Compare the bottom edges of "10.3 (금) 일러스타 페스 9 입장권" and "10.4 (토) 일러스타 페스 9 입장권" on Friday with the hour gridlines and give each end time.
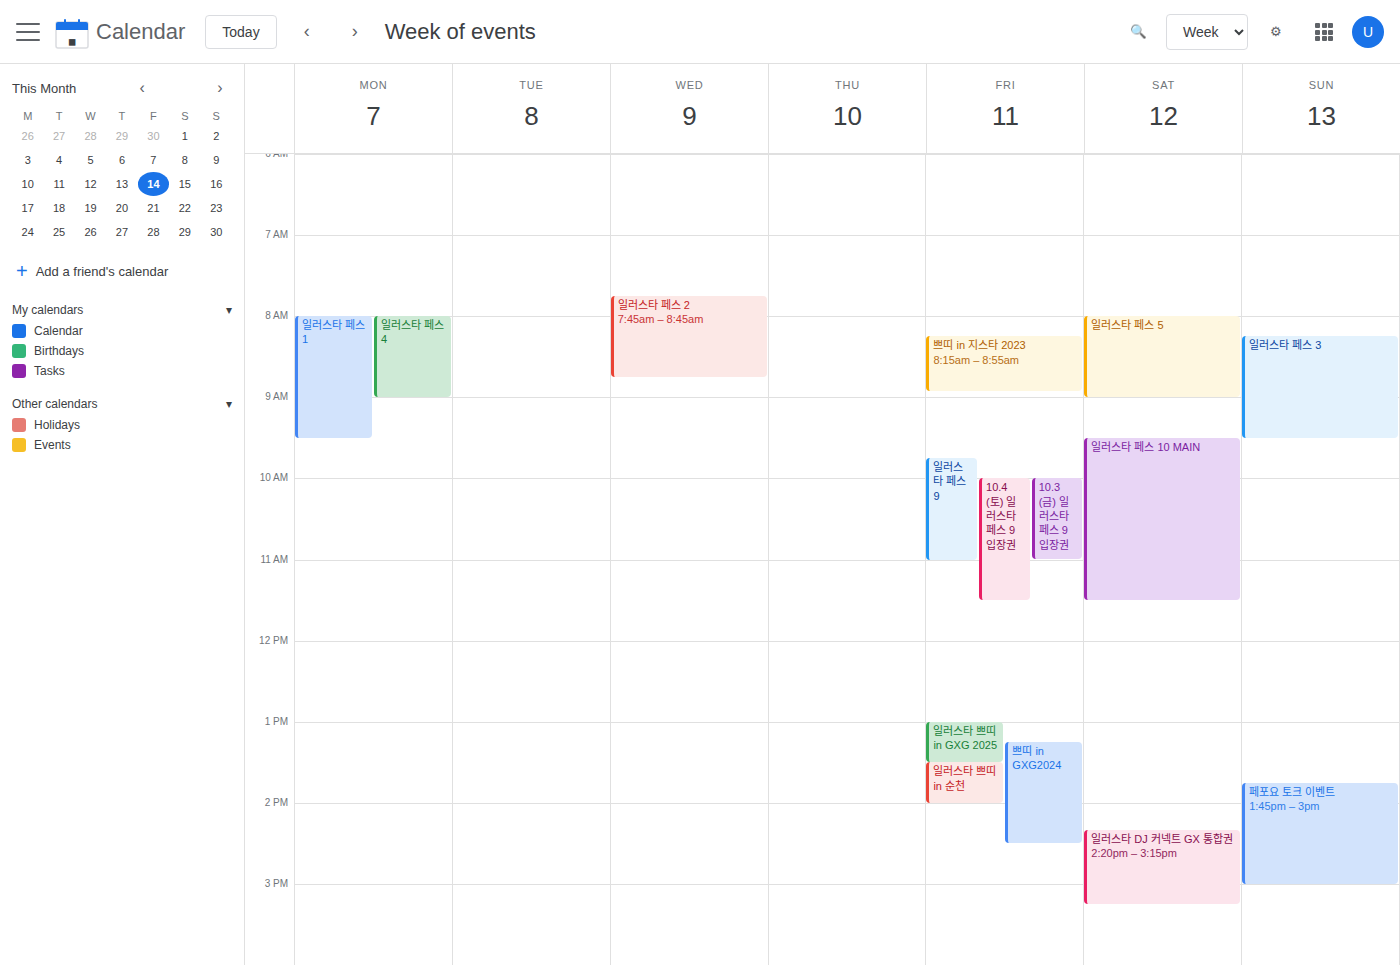
"10.3 (금) 일러스타 페스 9 입장권": 11:00 AM, exactly on the 11 AM line. "10.4 (토) 일러스타 페스 9 입장권": 11:30 AM, halfway between the 11 AM and 12 PM lines.